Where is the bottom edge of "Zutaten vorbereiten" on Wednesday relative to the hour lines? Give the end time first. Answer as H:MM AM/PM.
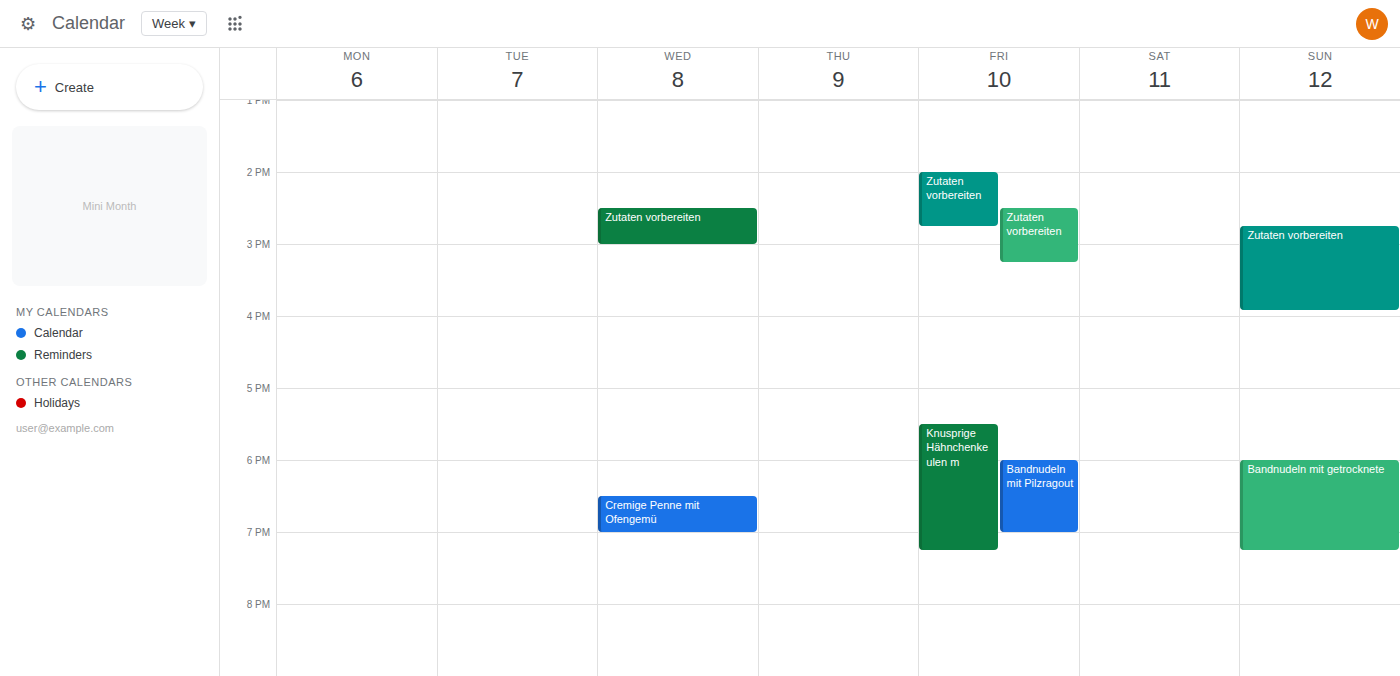
3:00 PM -- exactly on the 3 PM line.